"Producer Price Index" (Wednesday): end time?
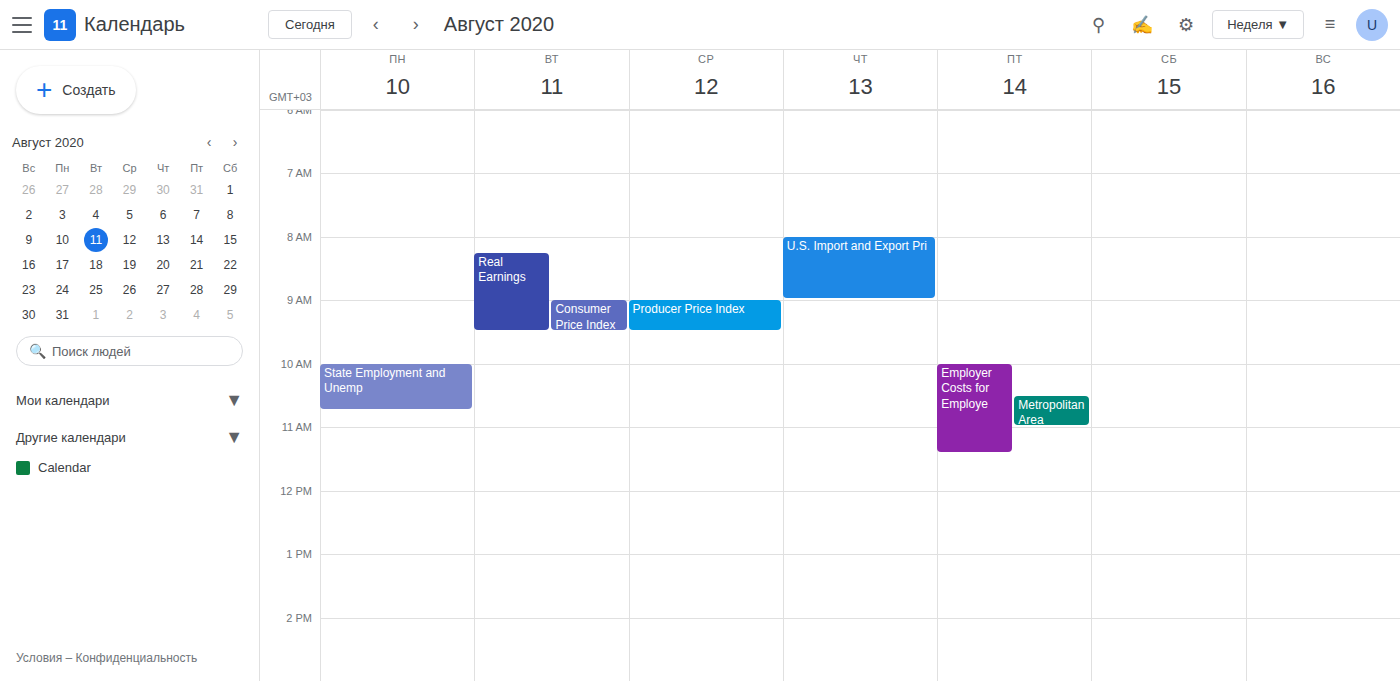
9:30 AM